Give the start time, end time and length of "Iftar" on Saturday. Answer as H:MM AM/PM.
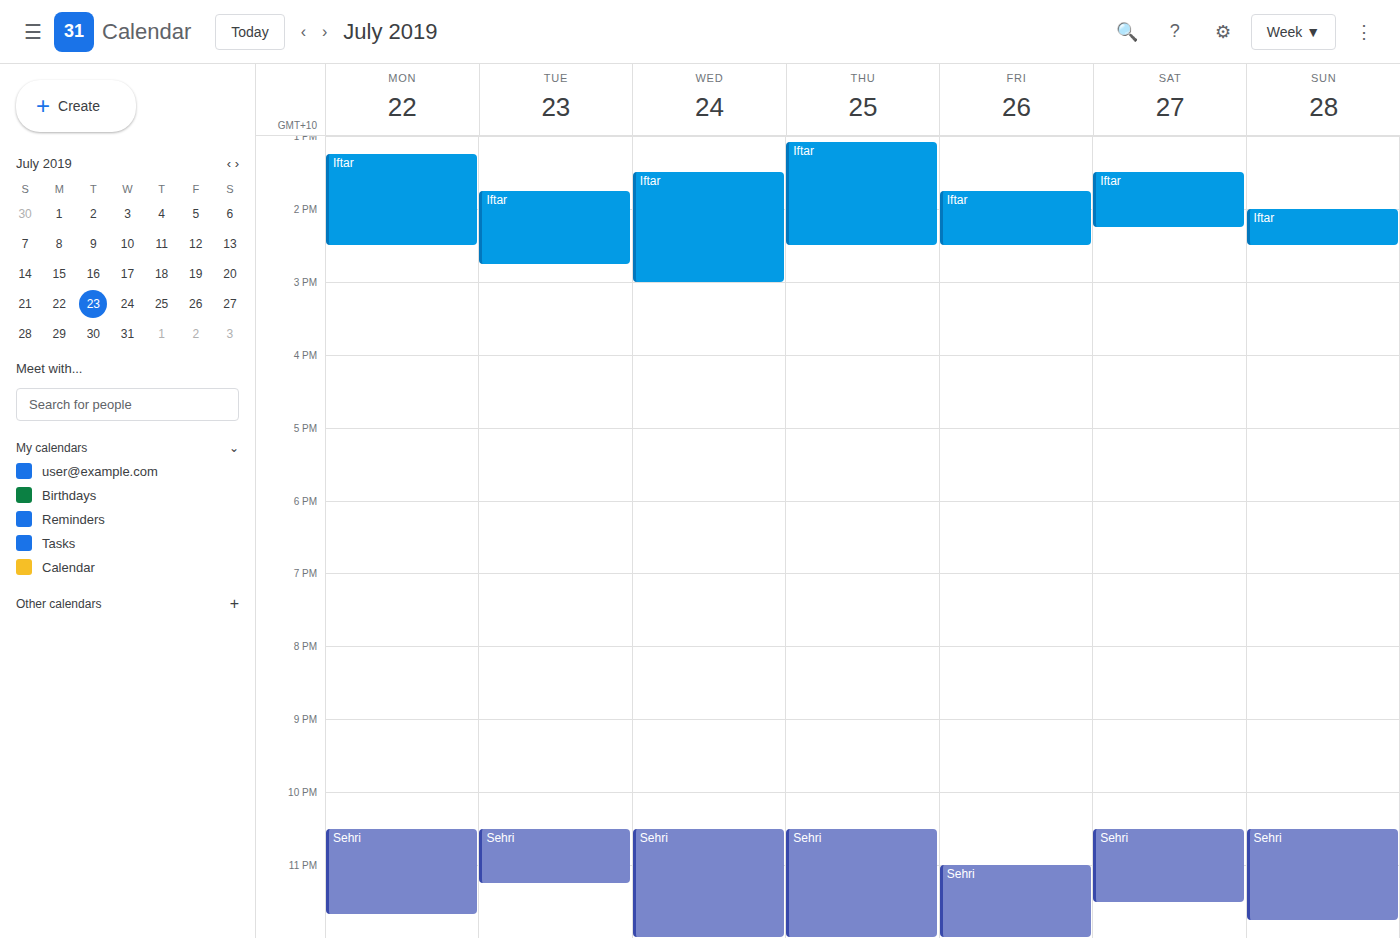
1:30 PM to 2:15 PM, 45 minutes